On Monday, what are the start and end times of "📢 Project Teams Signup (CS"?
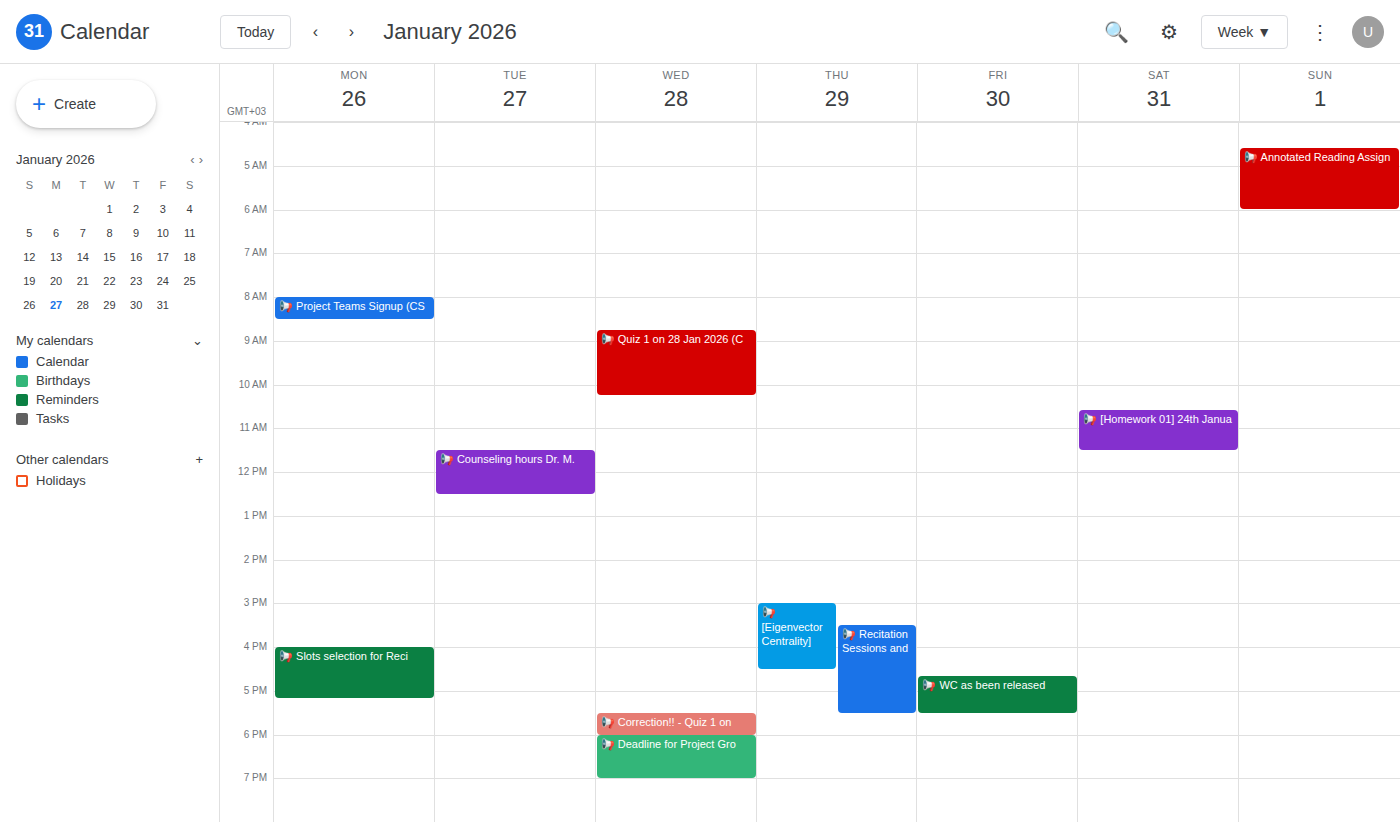
8:00 AM to 8:30 AM